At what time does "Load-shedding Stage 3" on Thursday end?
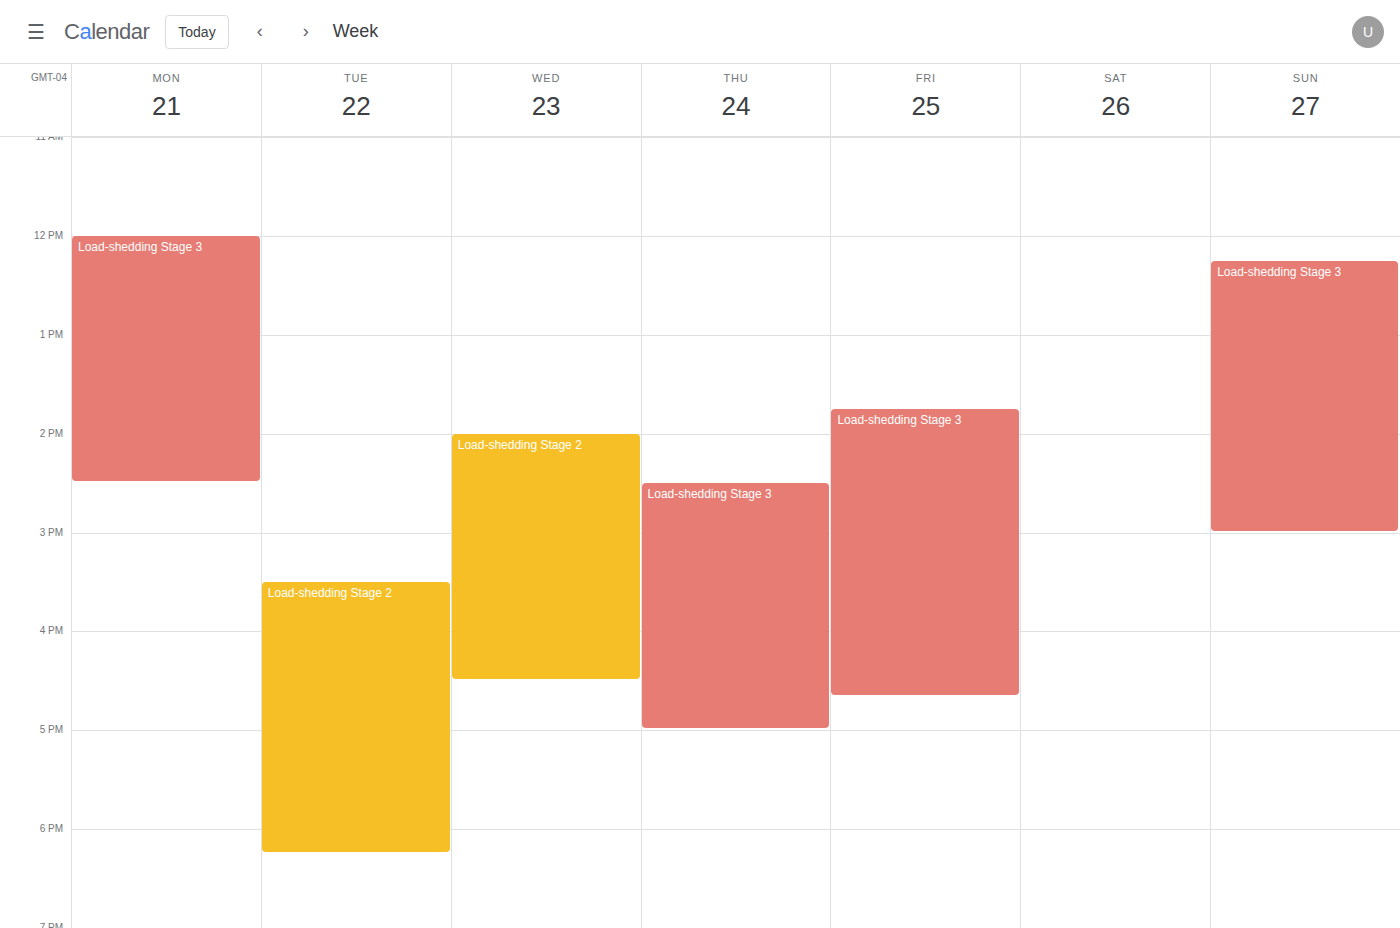
5:00 PM